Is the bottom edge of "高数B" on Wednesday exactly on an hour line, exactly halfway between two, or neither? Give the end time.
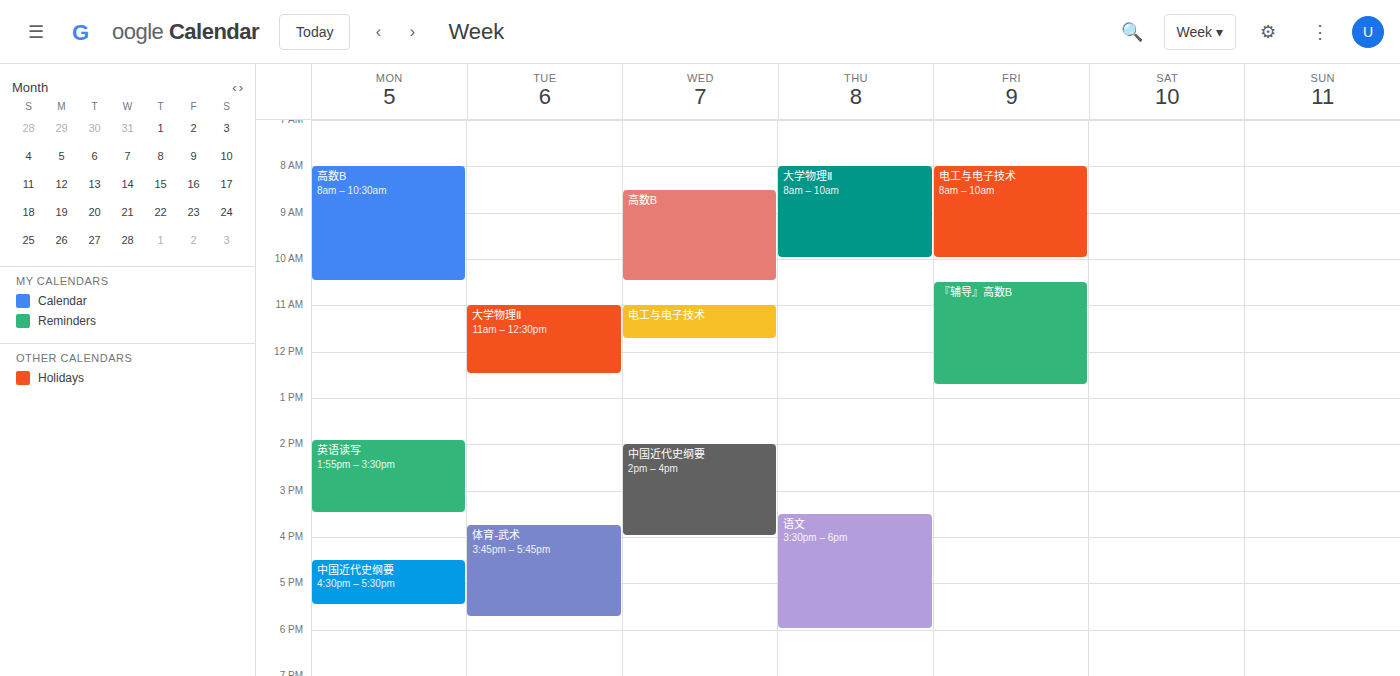
10:30 AM -- halfway between the 10 AM and 11 AM lines.